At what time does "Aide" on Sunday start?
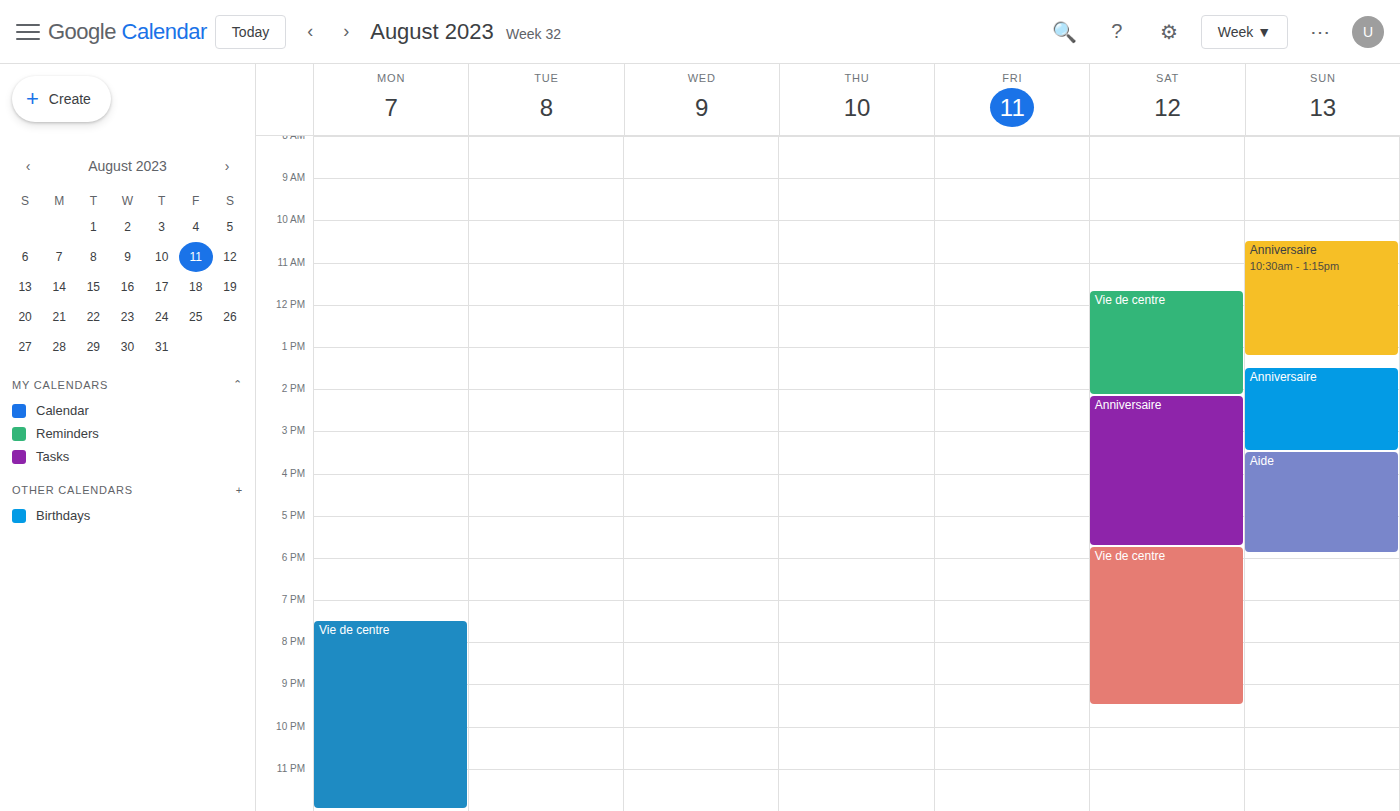
3:30 PM